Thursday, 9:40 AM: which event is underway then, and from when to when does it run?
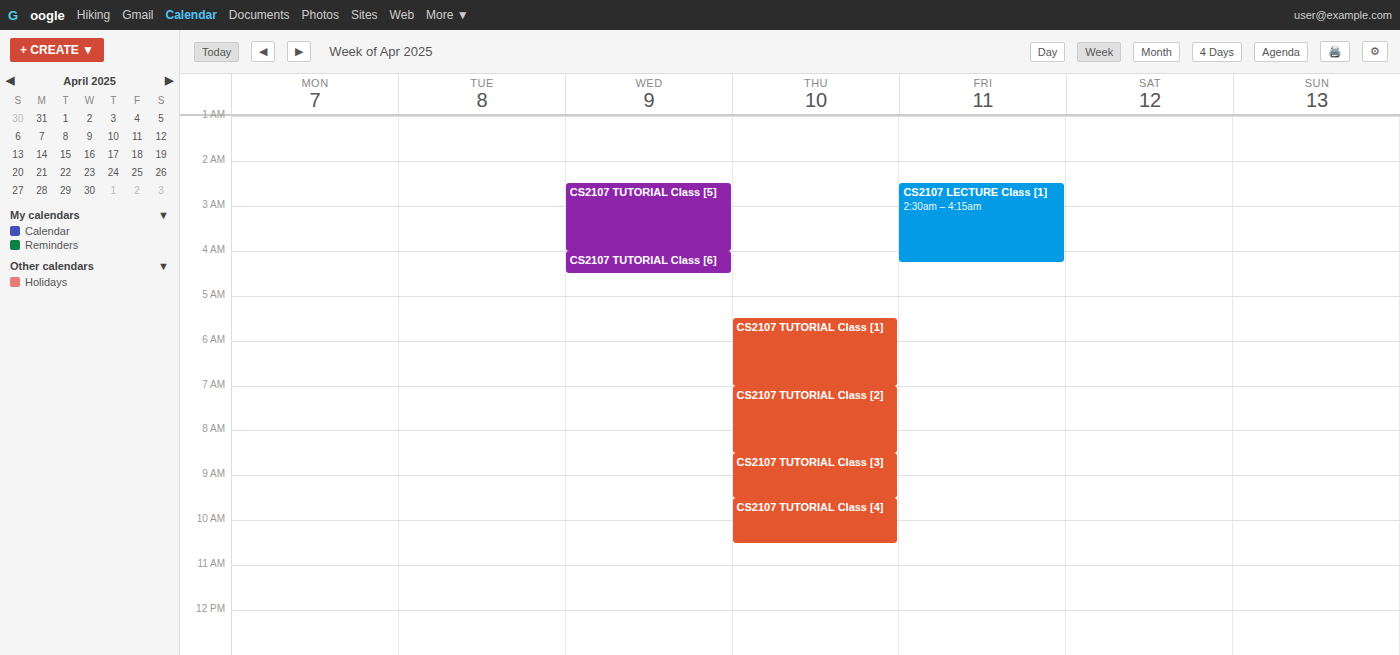
"CS2107 TUTORIAL Class [4]", 9:30 AM to 10:30 AM